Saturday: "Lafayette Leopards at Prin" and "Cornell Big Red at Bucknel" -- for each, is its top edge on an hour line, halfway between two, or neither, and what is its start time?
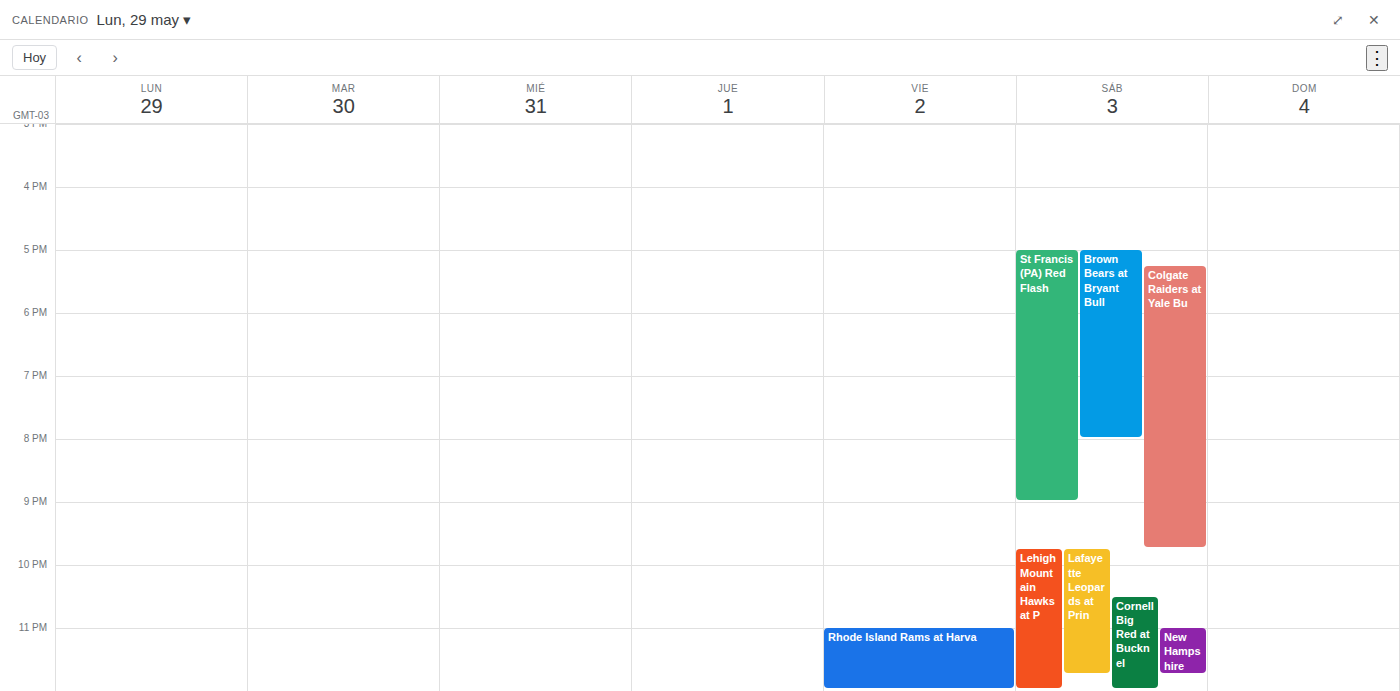
"Lafayette Leopards at Prin": 9:45 PM, neither: three quarters of the way from the 9 PM line to the 10 PM line. "Cornell Big Red at Bucknel": 10:30 PM, halfway between the 10 PM and 11 PM lines.